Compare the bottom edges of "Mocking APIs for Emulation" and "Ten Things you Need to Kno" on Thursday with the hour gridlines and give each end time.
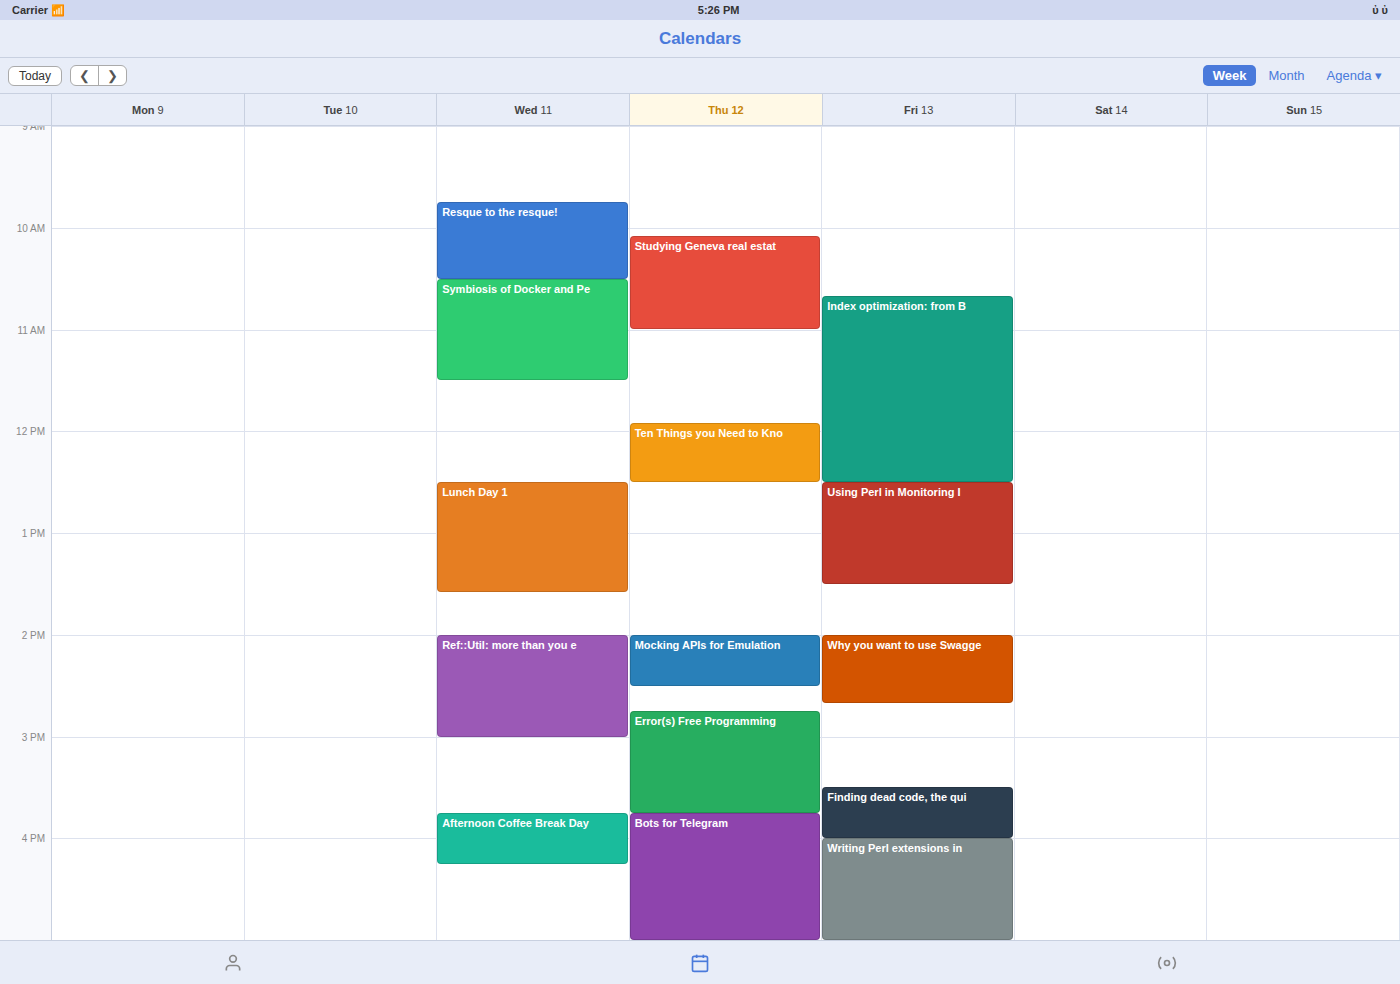
"Mocking APIs for Emulation": 2:30 PM, halfway between the 2 PM and 3 PM lines. "Ten Things you Need to Kno": 12:30 PM, halfway between the 12 PM and 1 PM lines.